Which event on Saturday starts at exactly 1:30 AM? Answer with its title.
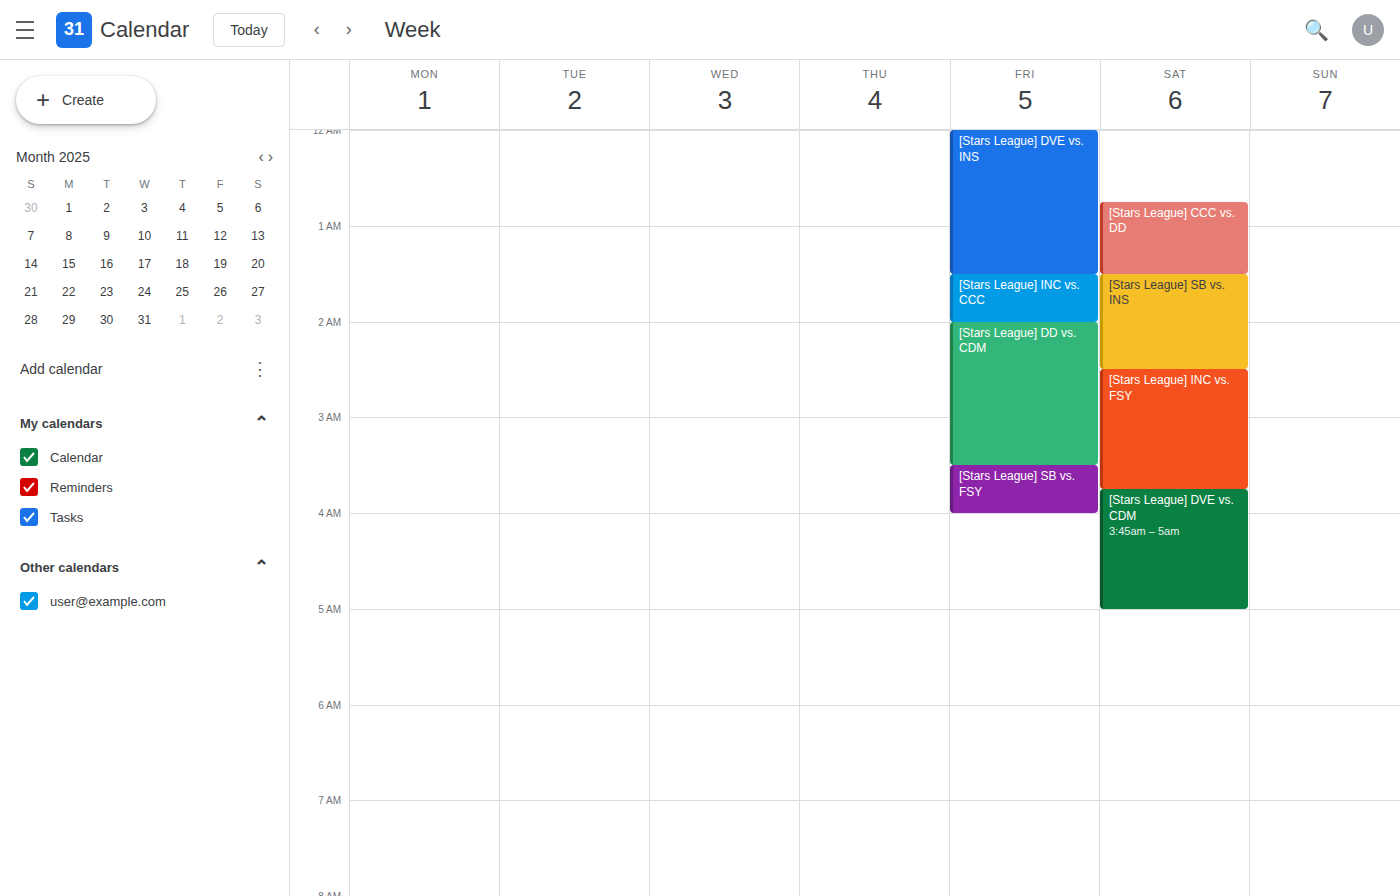
"[Stars League] SB vs. INS"